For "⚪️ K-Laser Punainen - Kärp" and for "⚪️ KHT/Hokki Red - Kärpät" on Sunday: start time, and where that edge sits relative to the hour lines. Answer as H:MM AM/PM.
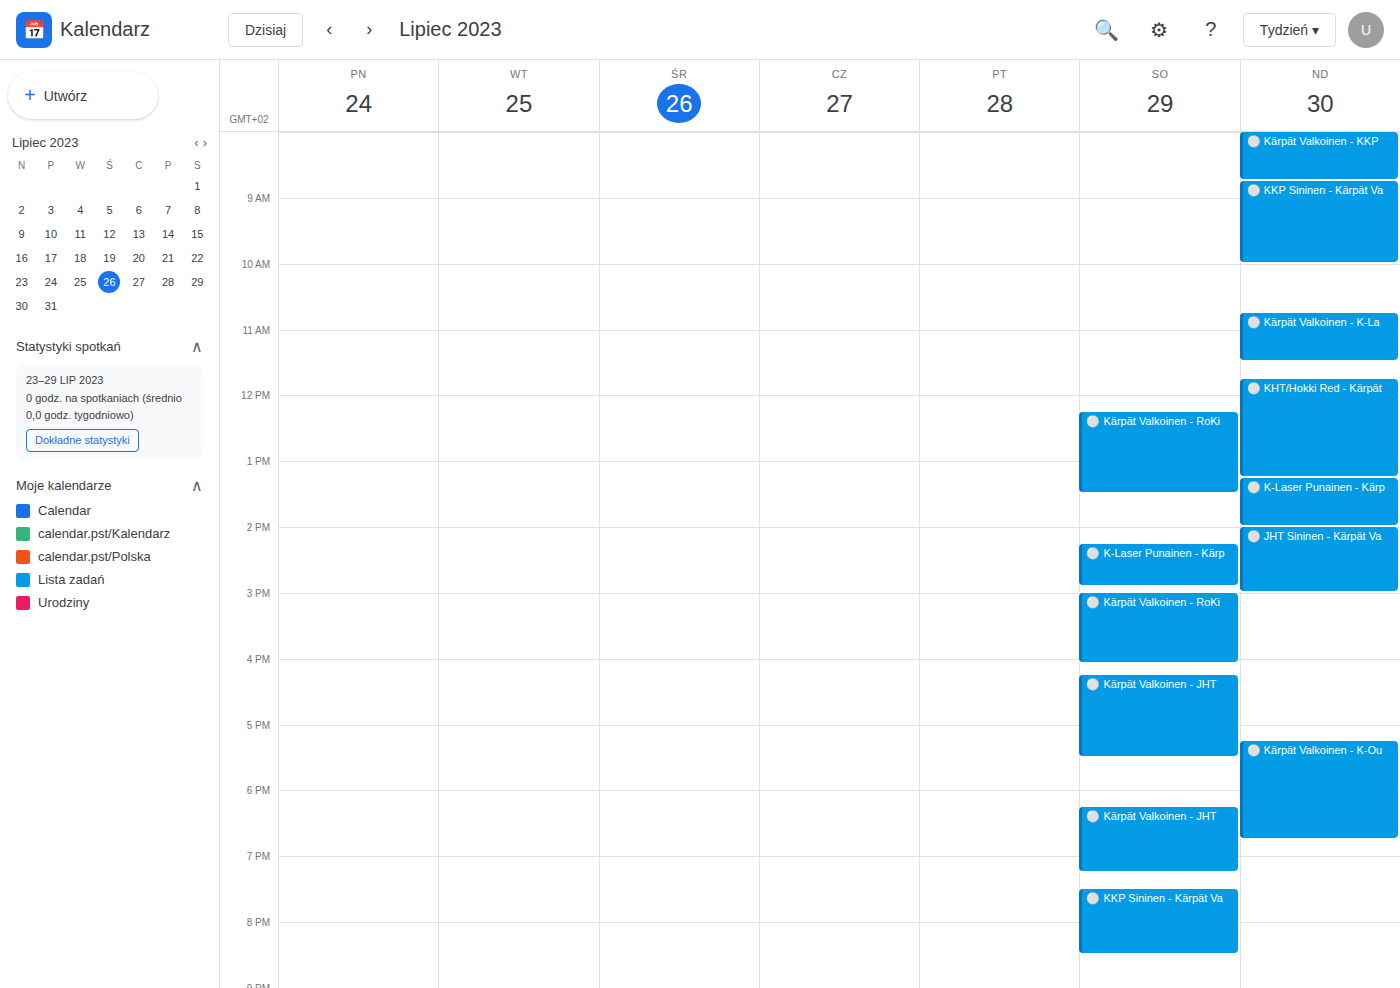
"⚪️ K-Laser Punainen - Kärp": 1:15 PM, neither: a quarter of the way from the 1 PM line to the 2 PM line. "⚪️ KHT/Hokki Red - Kärpät": 11:45 AM, neither: three quarters of the way from the 11 AM line to the 12 PM line.